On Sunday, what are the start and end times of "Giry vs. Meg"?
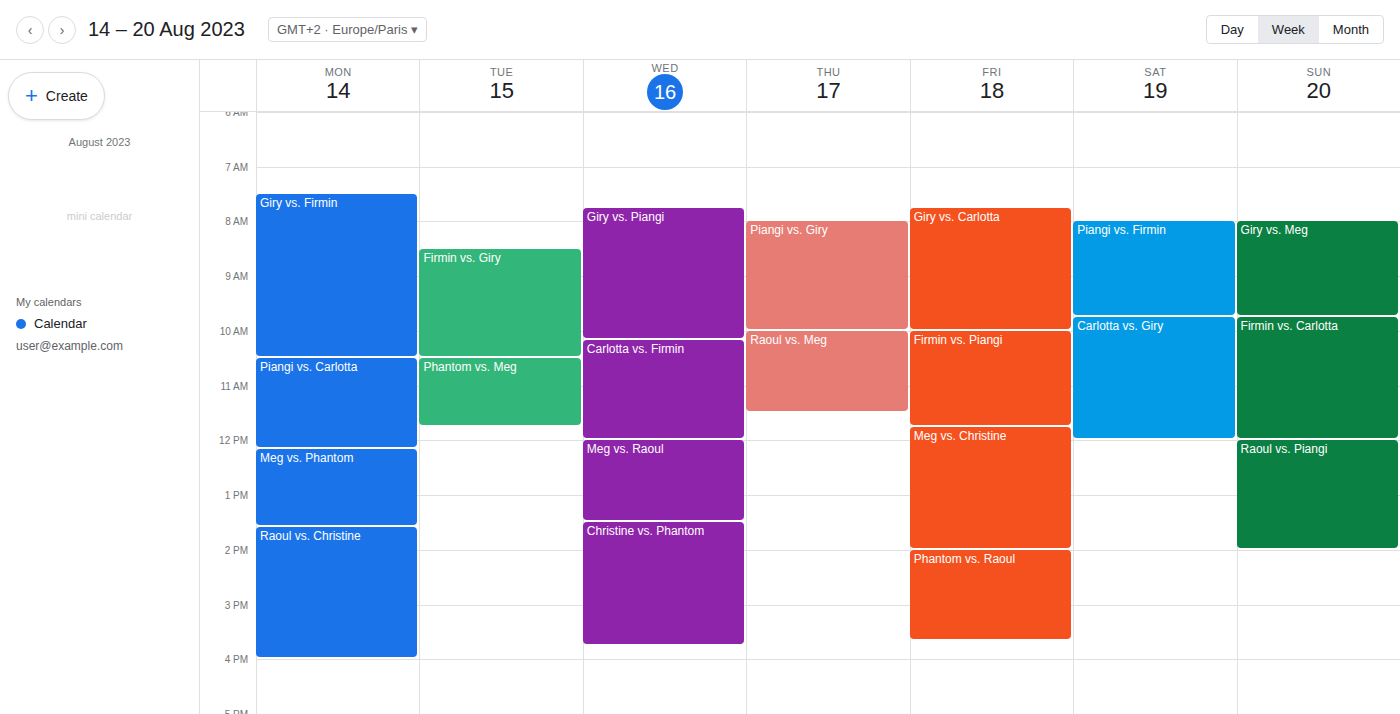
8:00 AM to 9:45 AM